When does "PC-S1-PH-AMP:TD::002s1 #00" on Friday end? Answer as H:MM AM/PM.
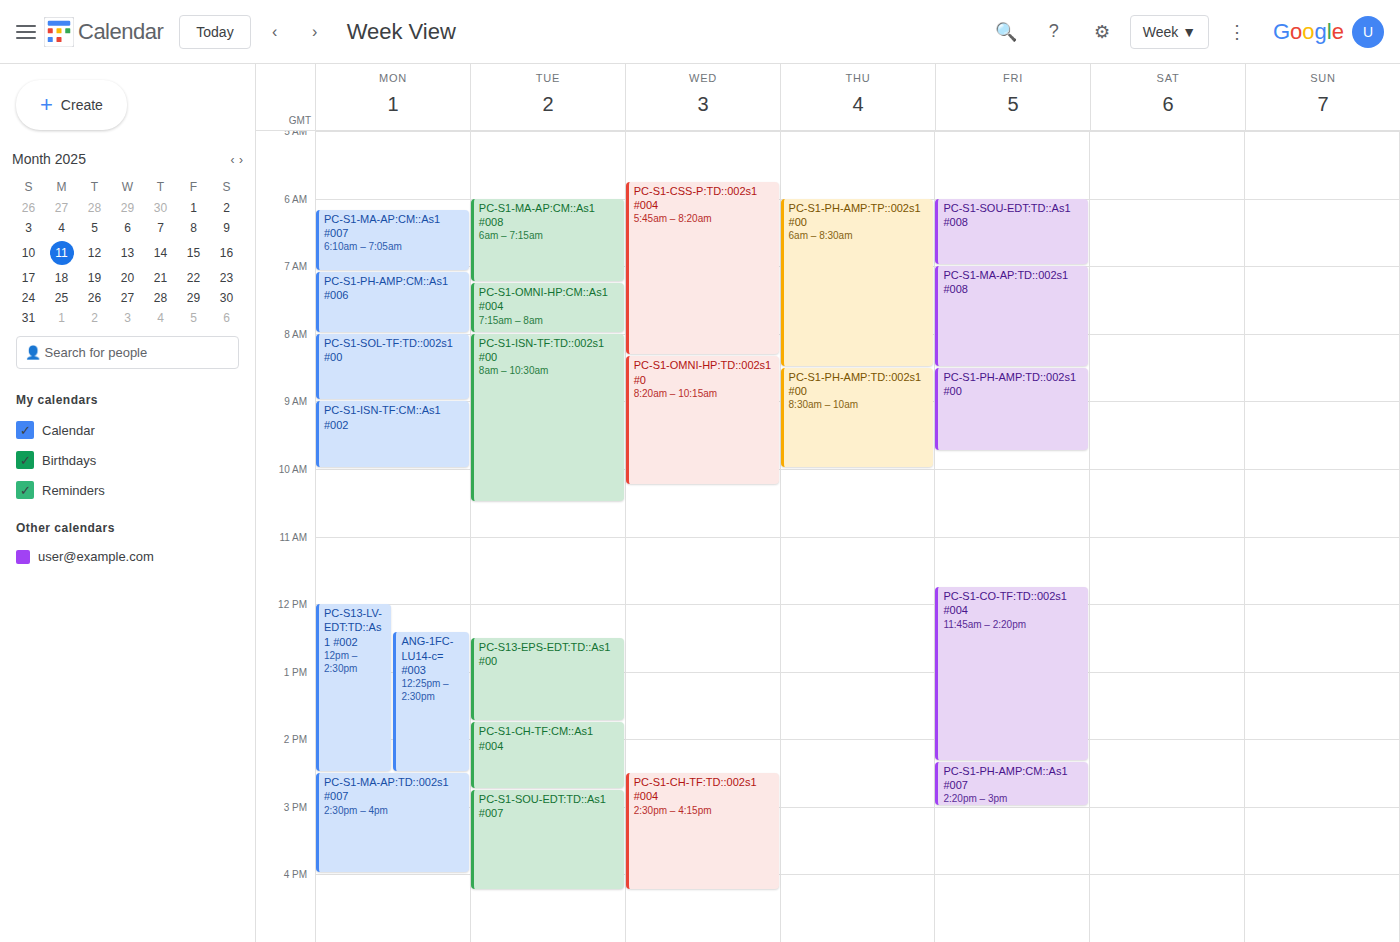
9:45 AM